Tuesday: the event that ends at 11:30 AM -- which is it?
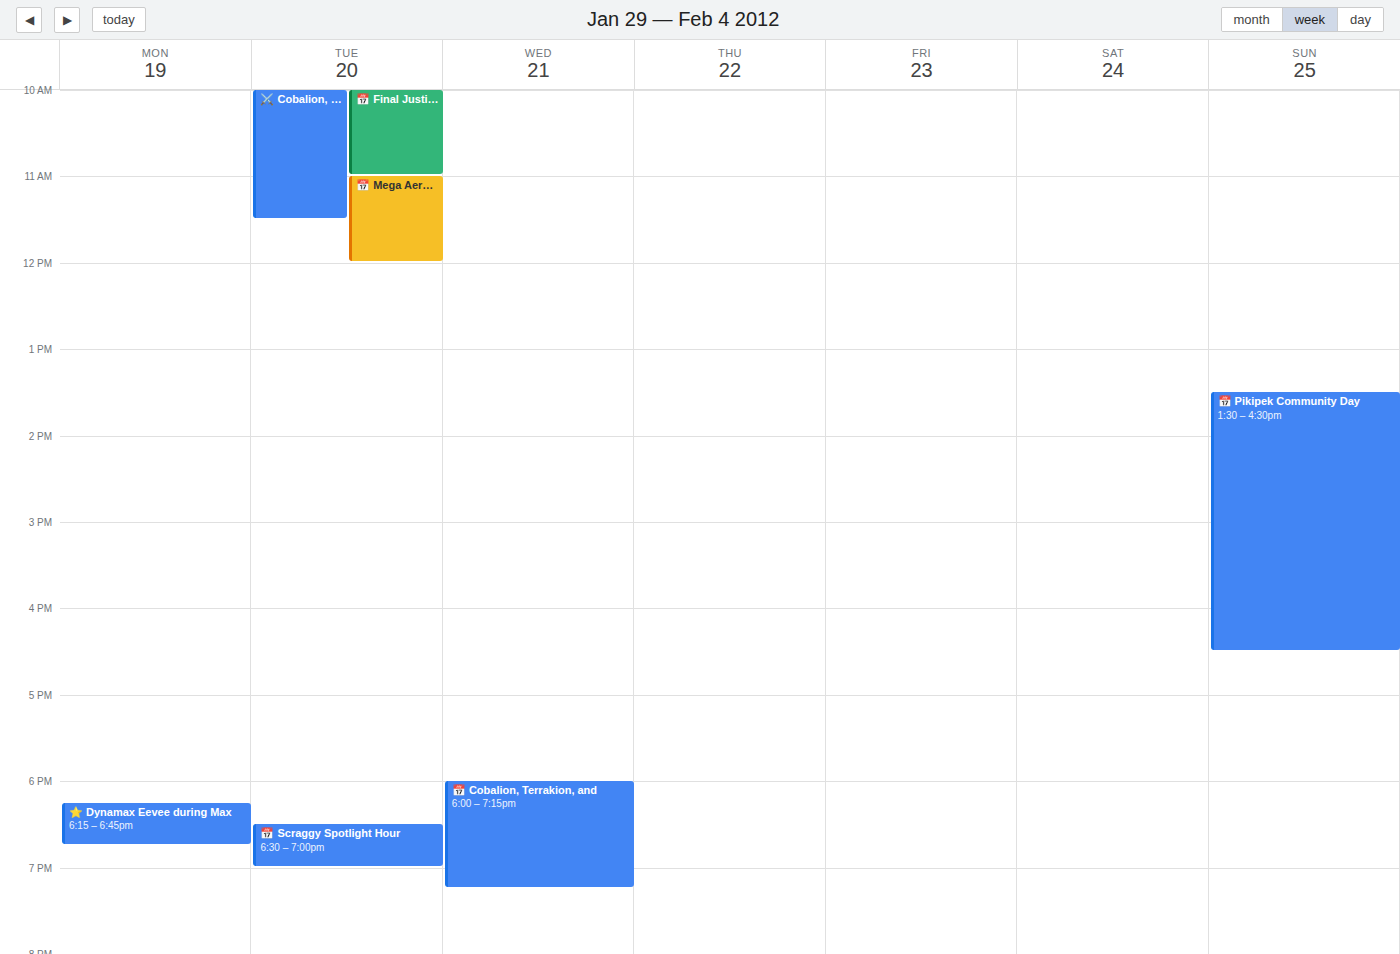
"⚔️ Cobalion, Terrakion, an"